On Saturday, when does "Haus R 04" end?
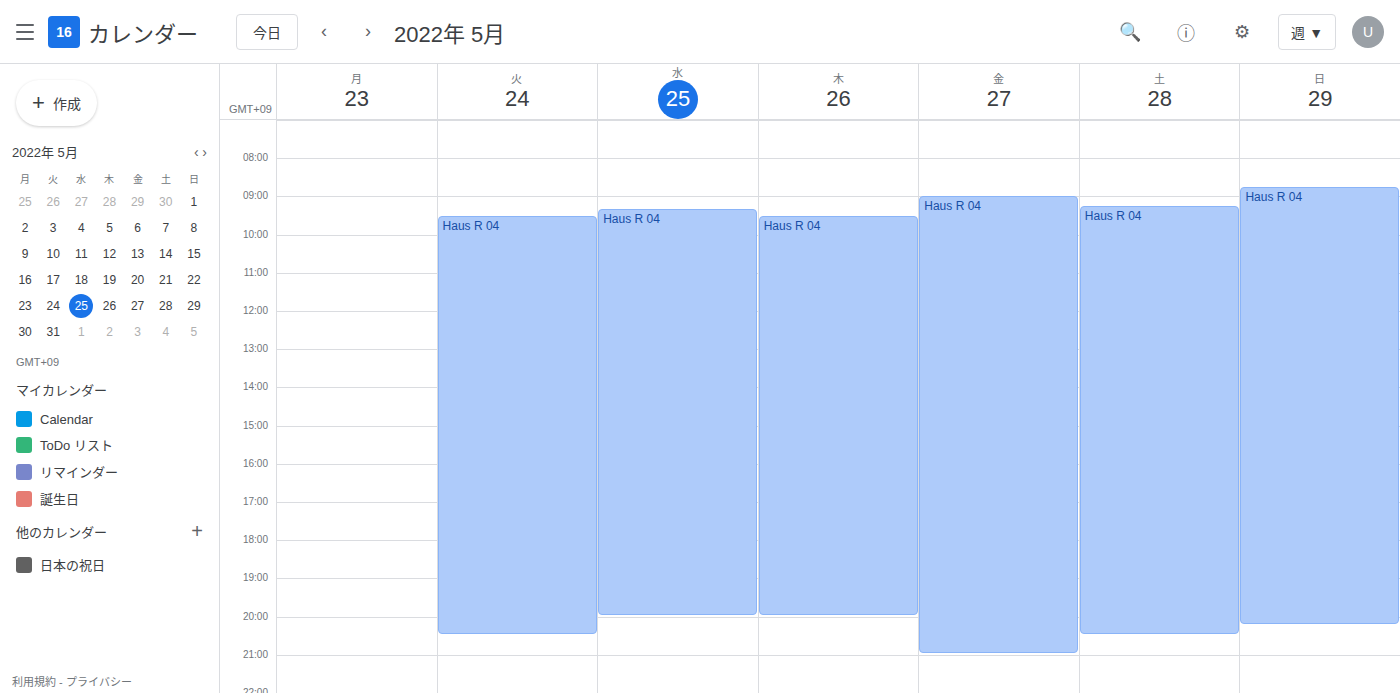
8:30 PM